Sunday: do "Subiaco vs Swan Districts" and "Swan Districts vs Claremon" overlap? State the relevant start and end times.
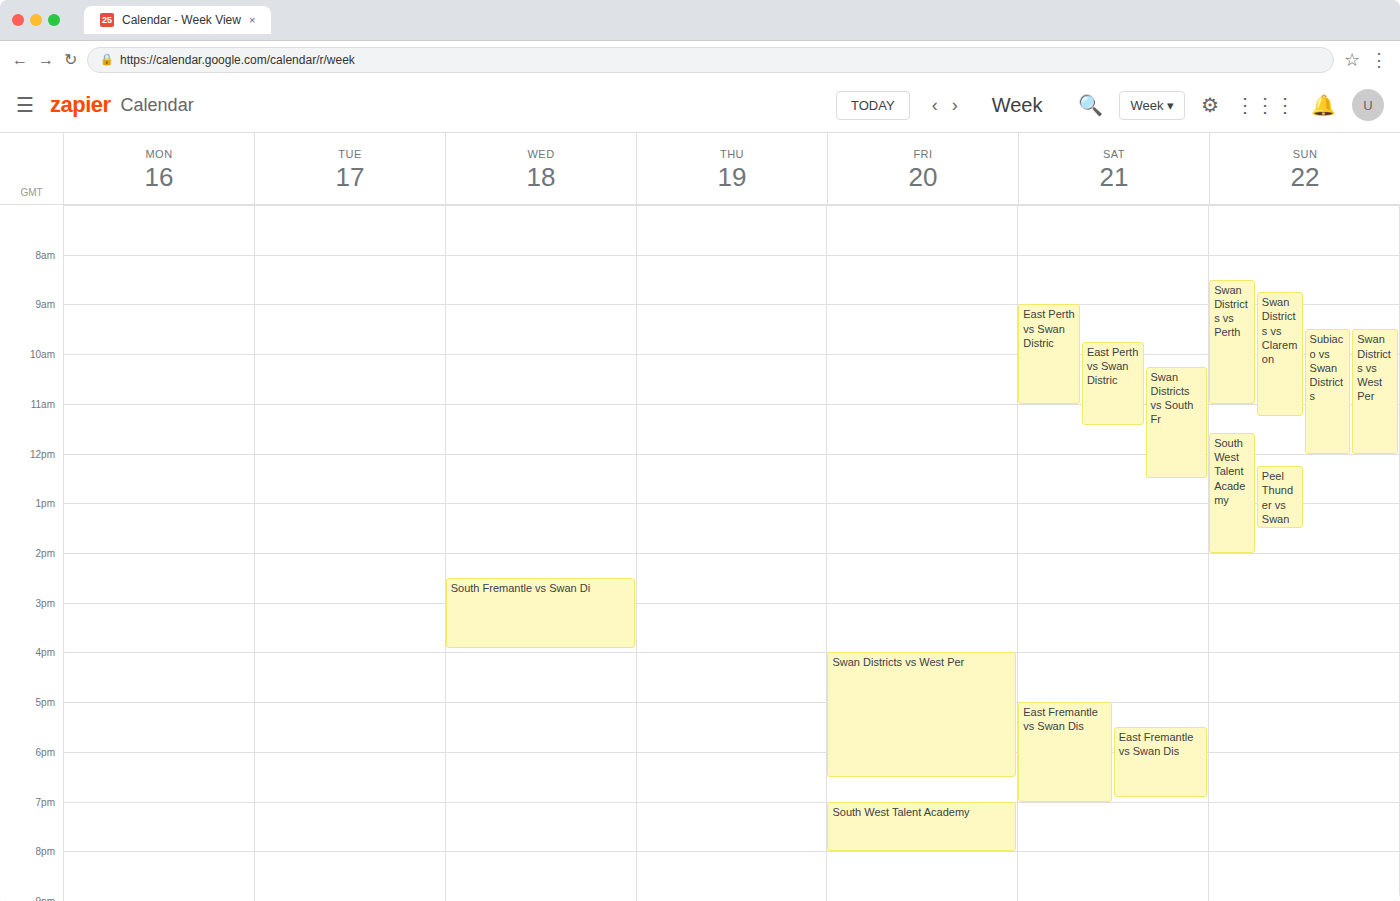
"Subiaco vs Swan Districts" starts at 9:30 AM, before "Swan Districts vs Claremon" ends at 11:15 AM -- they overlap.